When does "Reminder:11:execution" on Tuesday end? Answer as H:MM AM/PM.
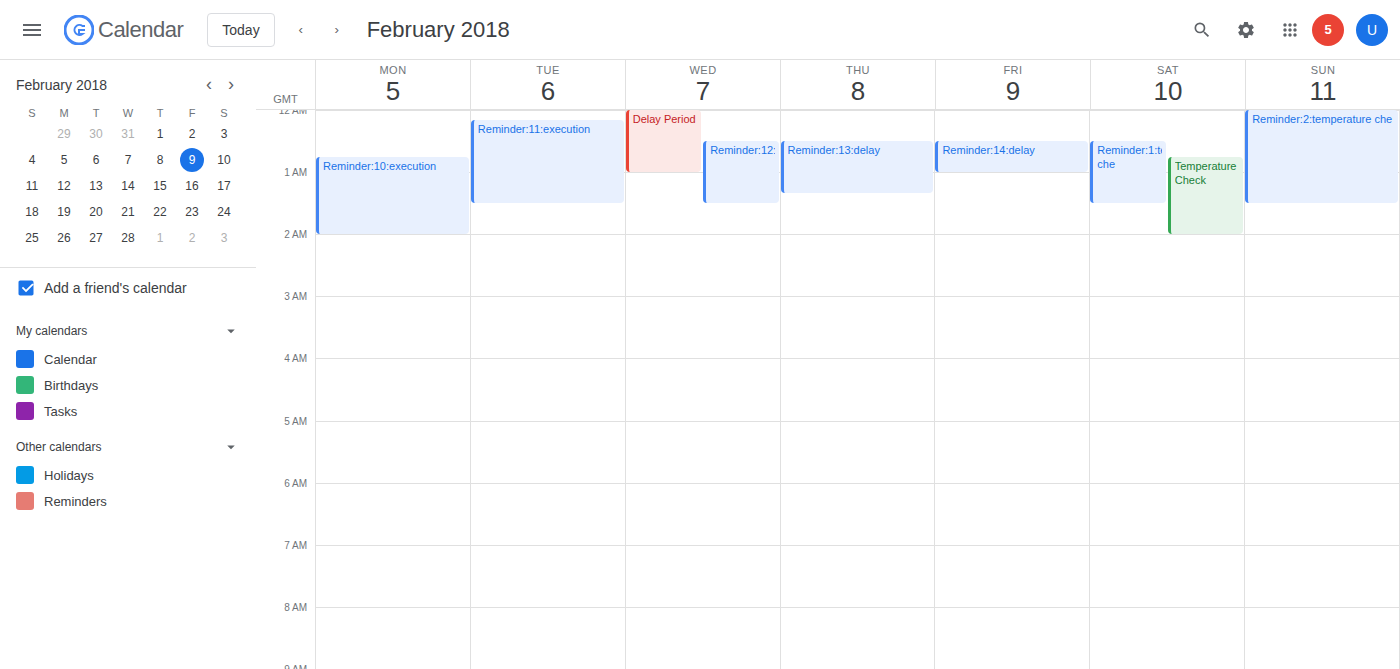
1:30 AM